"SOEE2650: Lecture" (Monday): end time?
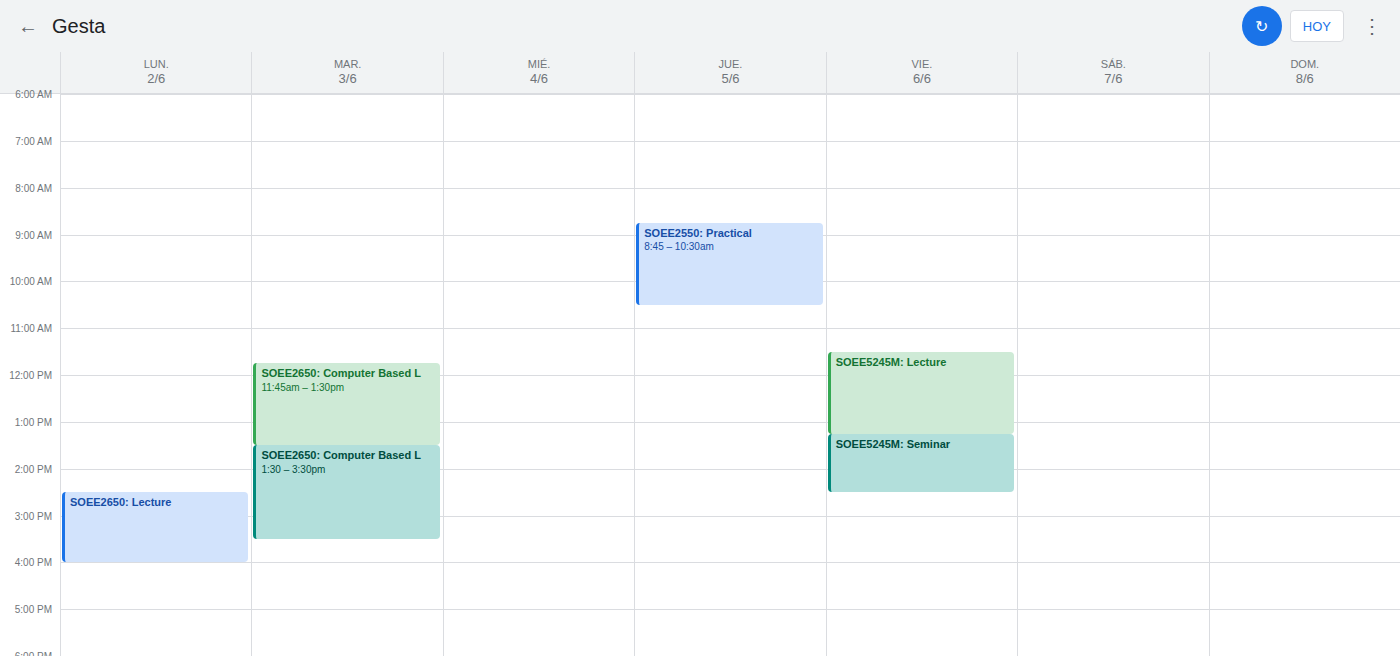
4:00 PM